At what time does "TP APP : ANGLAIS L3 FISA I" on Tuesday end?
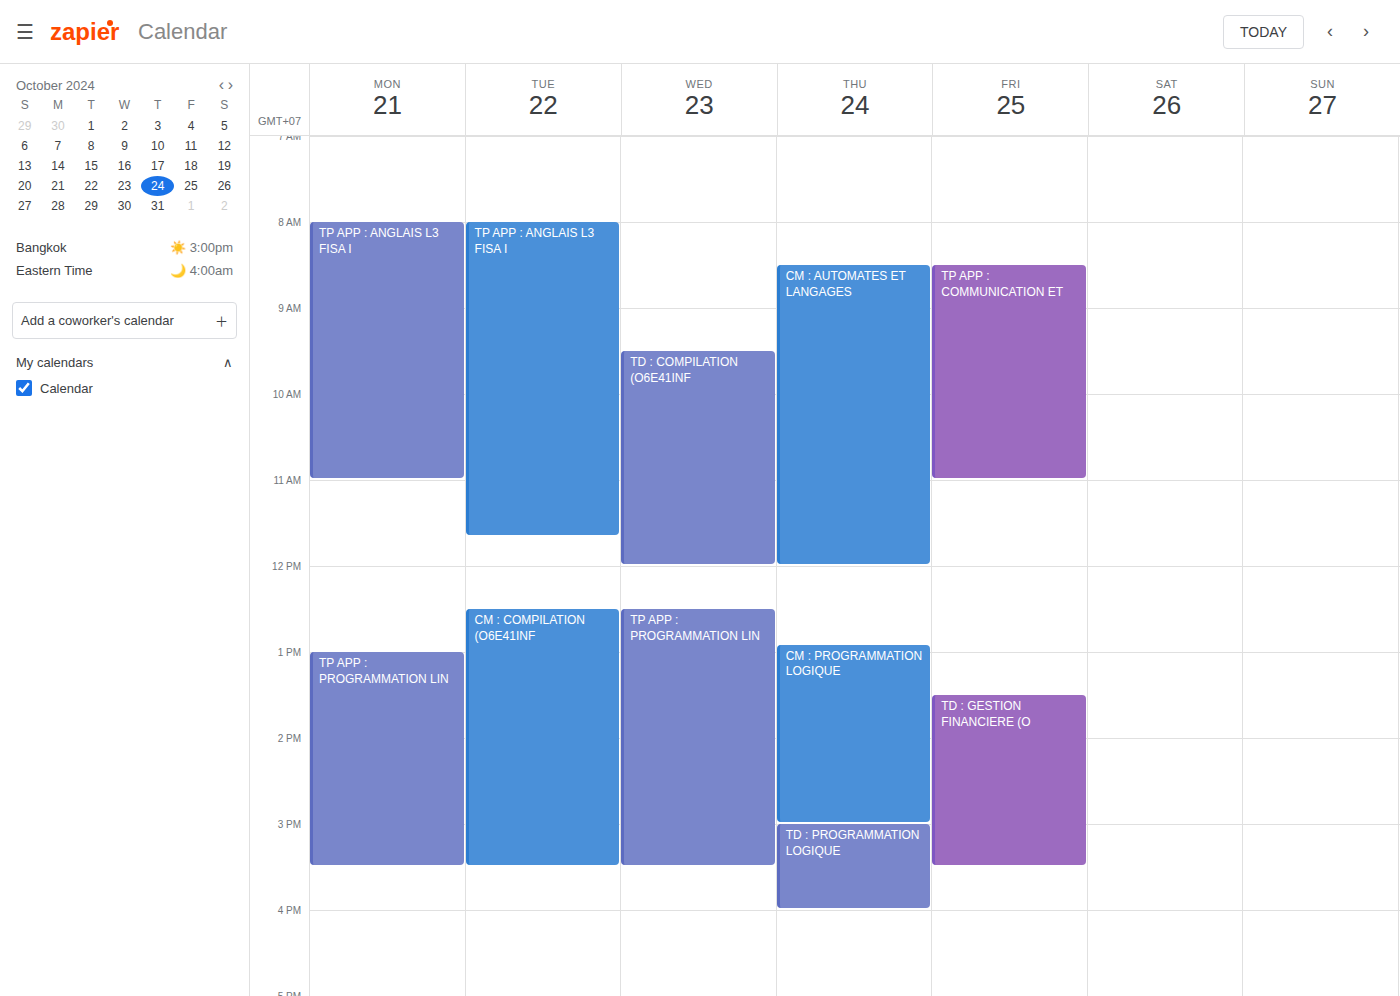
11:40 AM